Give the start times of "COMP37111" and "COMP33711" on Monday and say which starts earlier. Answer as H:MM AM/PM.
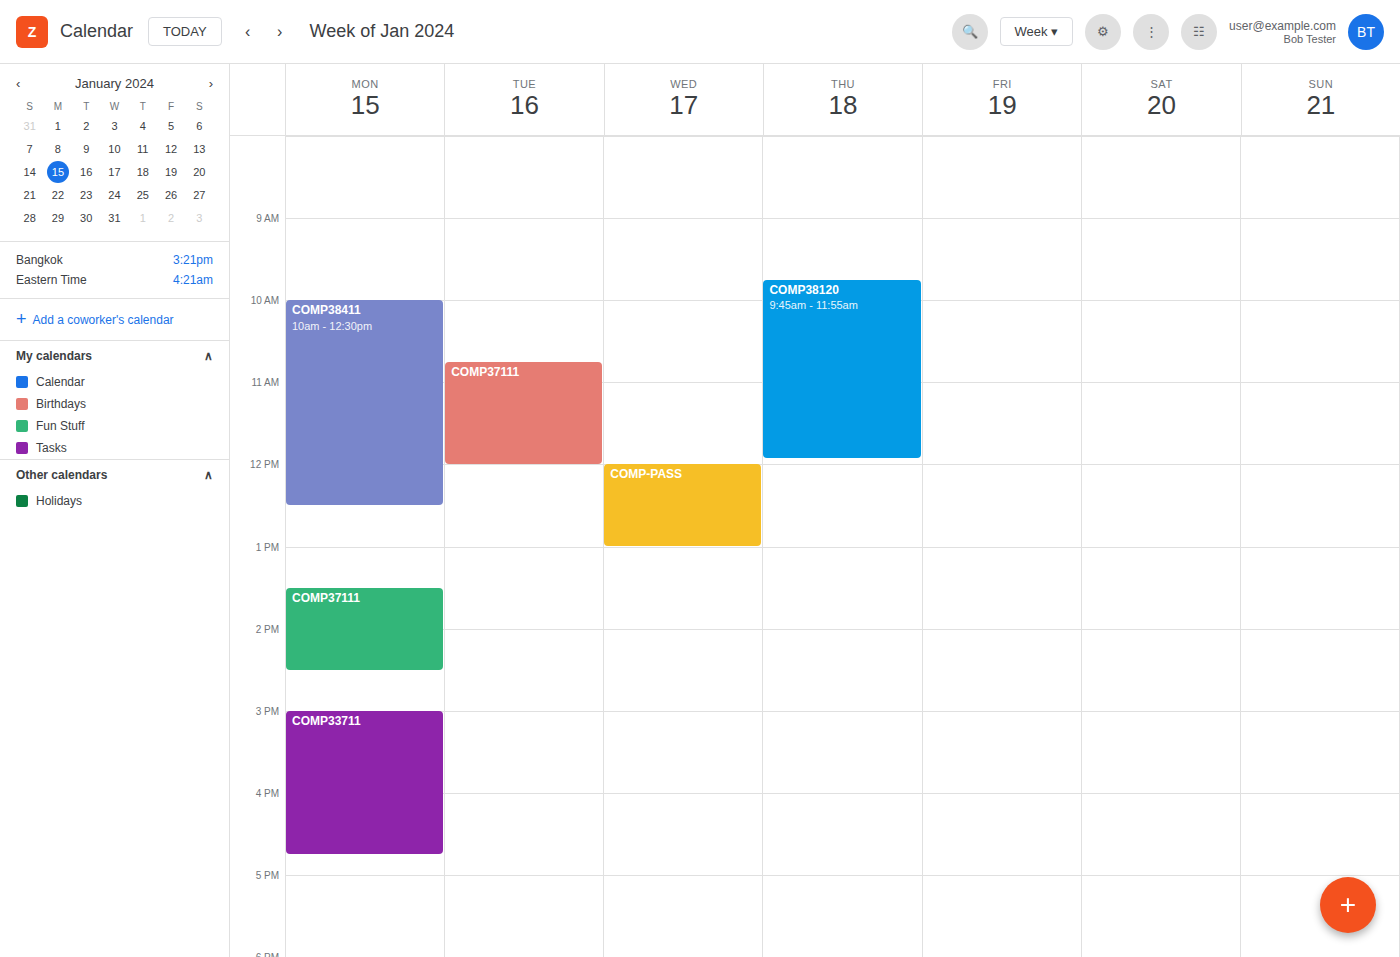
"COMP37111" 1:30 PM; "COMP33711" 3:00 PM.